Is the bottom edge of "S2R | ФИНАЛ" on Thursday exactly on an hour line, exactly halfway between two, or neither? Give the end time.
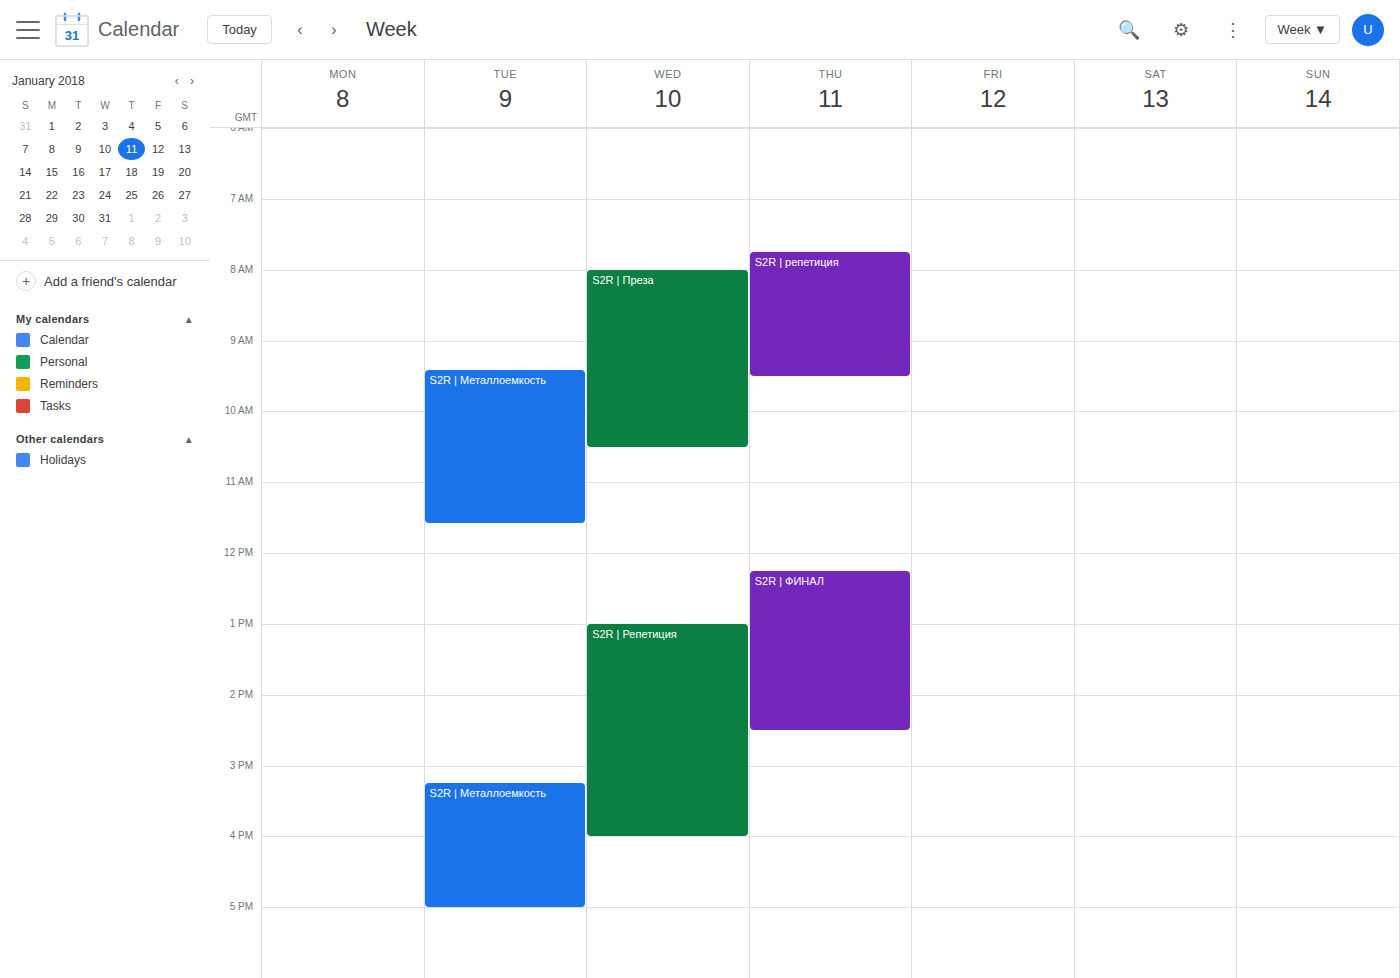
2:30 PM -- halfway between the 2 PM and 3 PM lines.